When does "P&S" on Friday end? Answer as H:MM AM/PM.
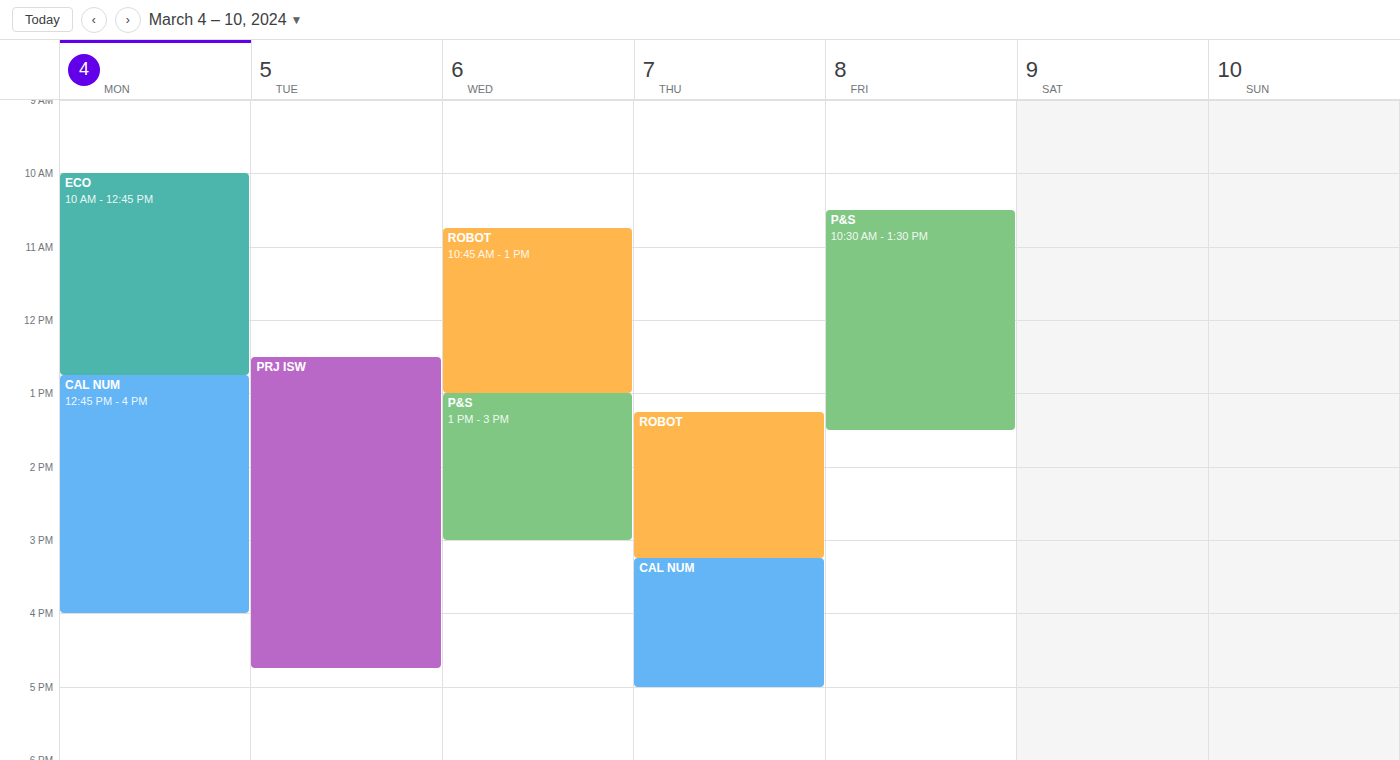
1:30 PM